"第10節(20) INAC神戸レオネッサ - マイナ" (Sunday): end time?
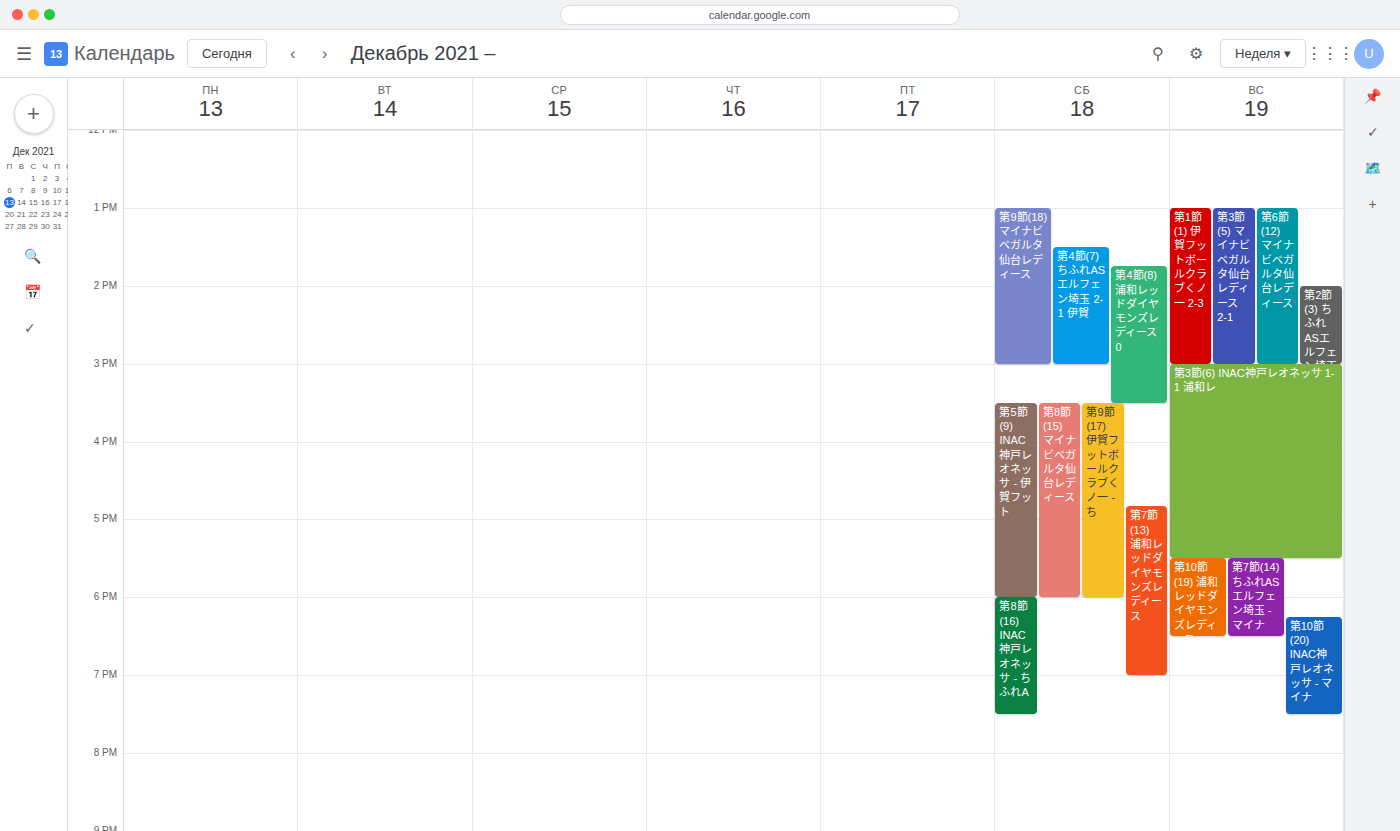
7:30 PM